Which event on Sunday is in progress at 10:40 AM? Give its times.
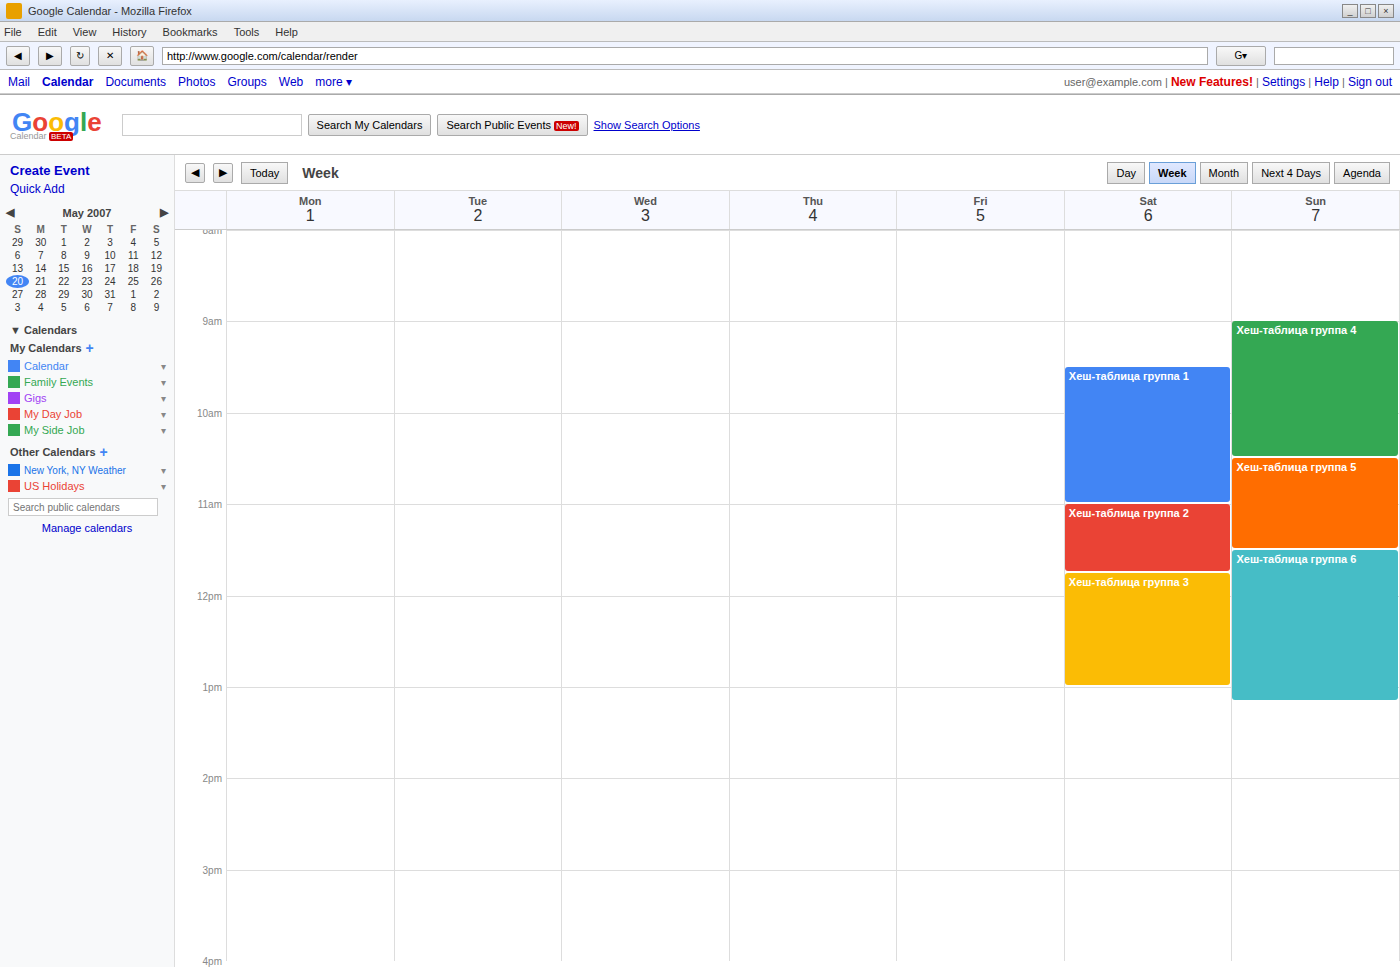
"Хеш-таблица группа 5", 10:30 AM to 11:30 AM